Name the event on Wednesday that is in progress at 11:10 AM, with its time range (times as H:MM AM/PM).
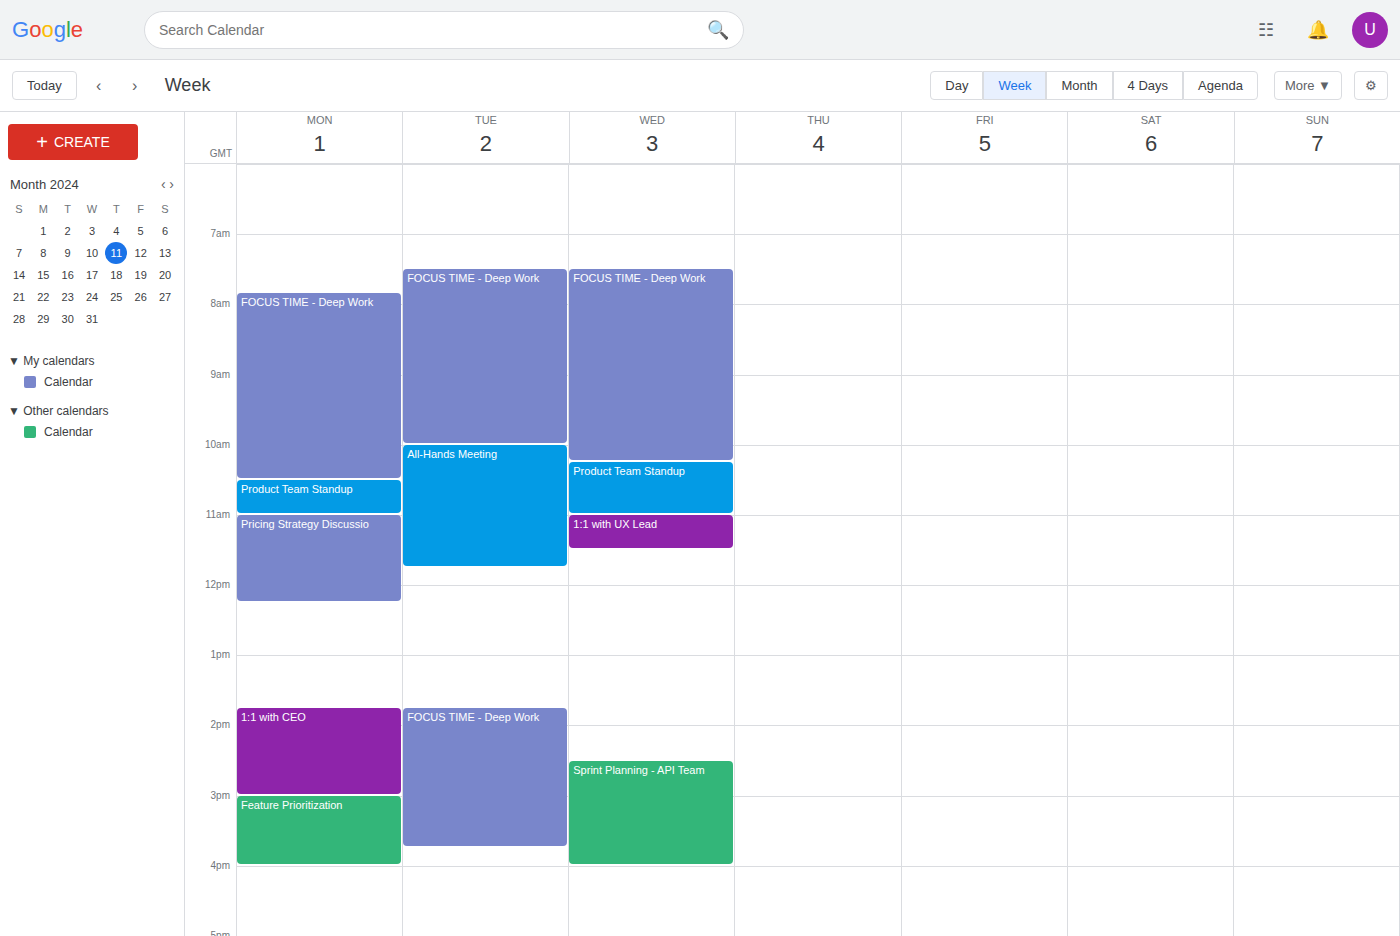
"1:1 with UX Lead", 11:00 AM to 11:30 AM